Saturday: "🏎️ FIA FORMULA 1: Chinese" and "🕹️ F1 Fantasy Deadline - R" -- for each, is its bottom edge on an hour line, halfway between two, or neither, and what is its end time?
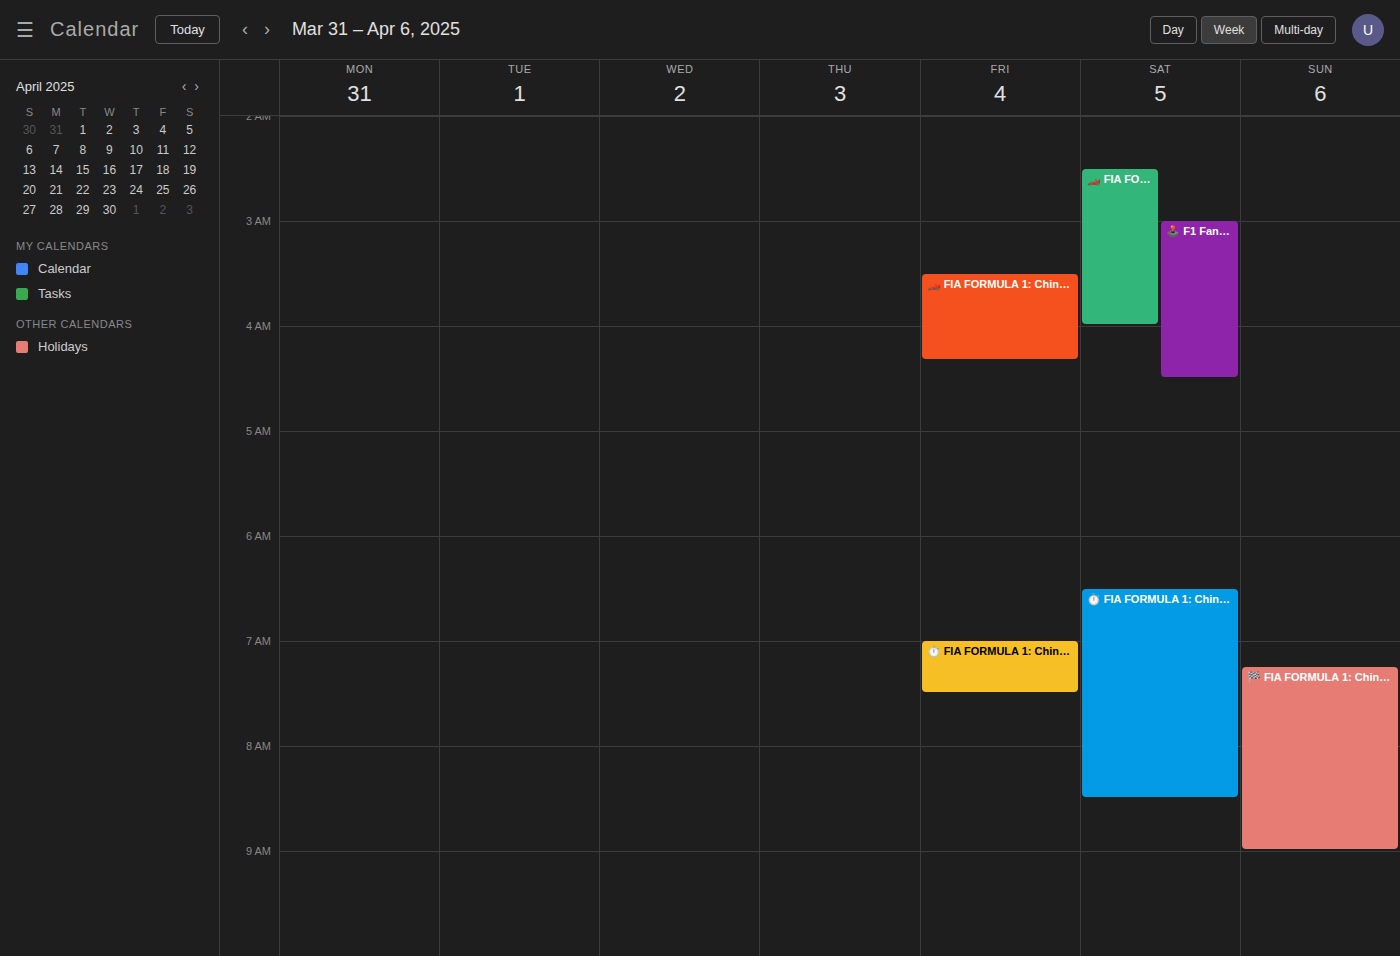
"🏎️ FIA FORMULA 1: Chinese": 4:00 AM, exactly on the 4 AM line. "🕹️ F1 Fantasy Deadline - R": 4:30 AM, halfway between the 4 AM and 5 AM lines.